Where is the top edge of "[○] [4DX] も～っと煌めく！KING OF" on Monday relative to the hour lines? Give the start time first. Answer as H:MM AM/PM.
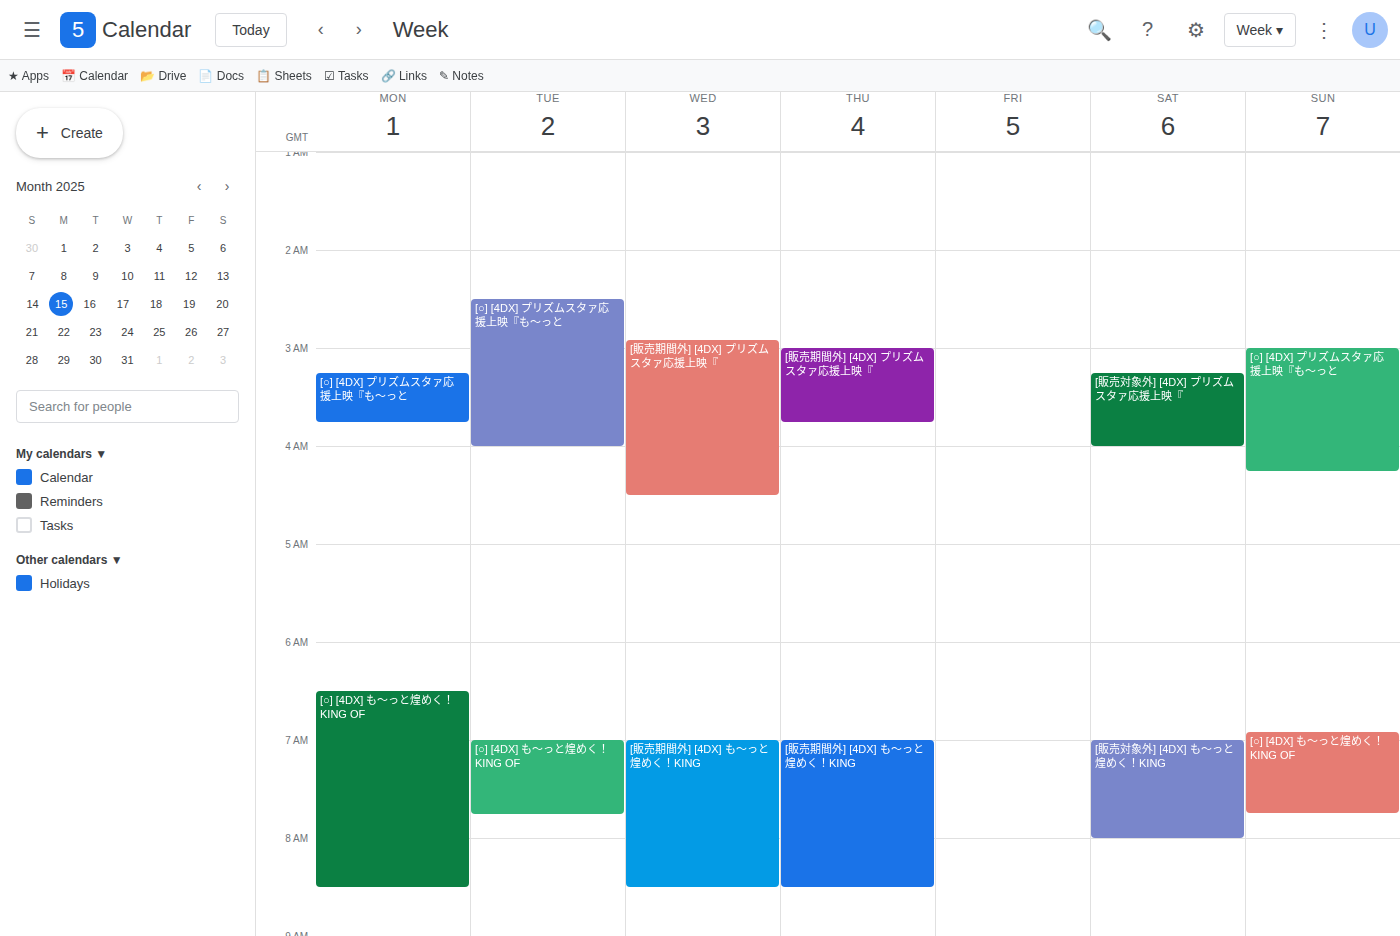
6:30 AM -- halfway between the 6 AM and 7 AM lines.